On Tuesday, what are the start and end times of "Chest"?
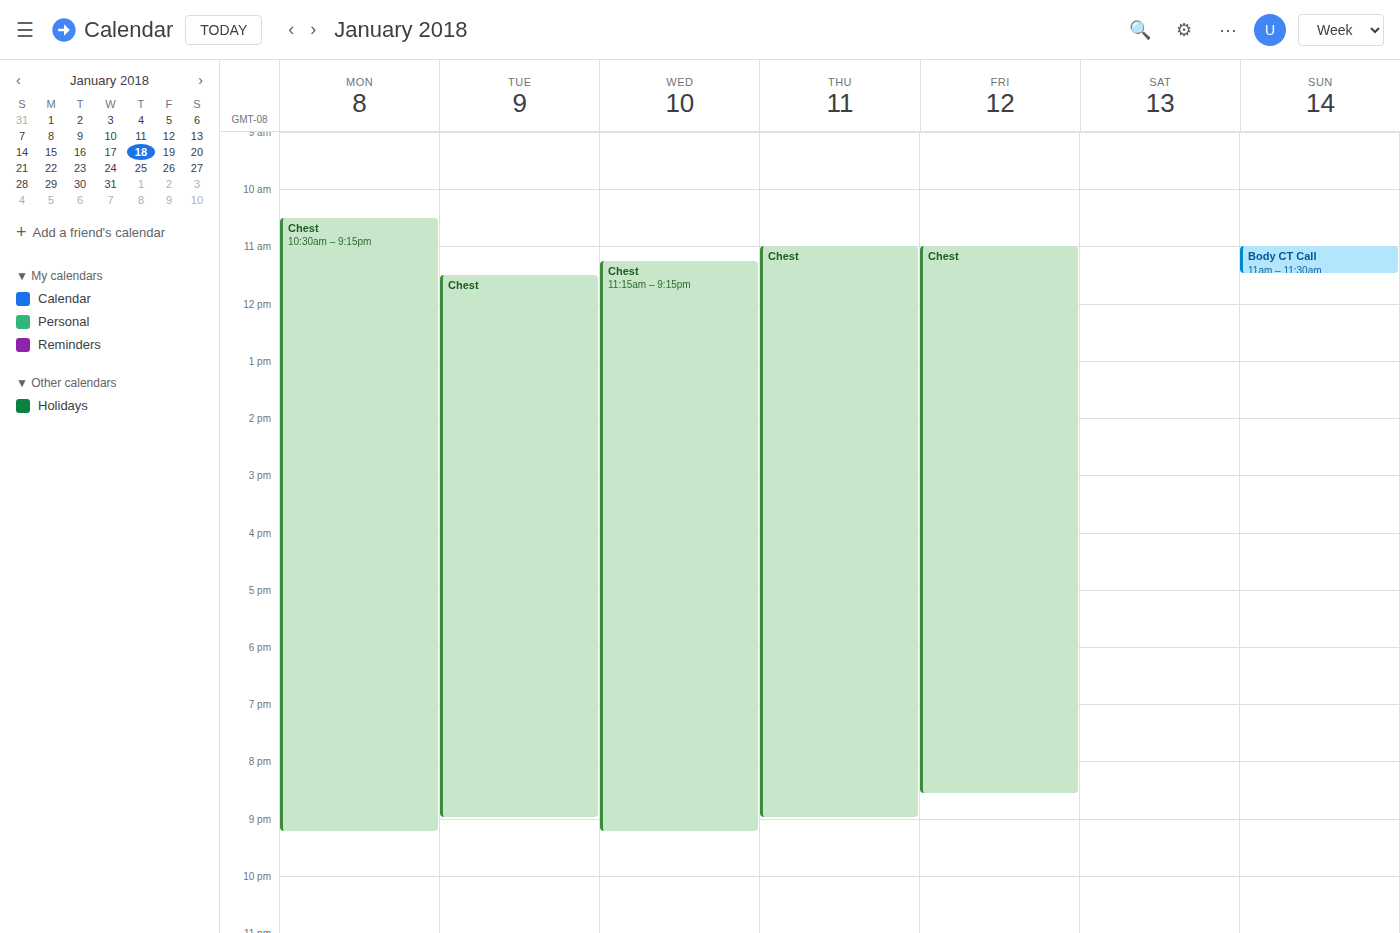
11:30 AM to 9:00 PM